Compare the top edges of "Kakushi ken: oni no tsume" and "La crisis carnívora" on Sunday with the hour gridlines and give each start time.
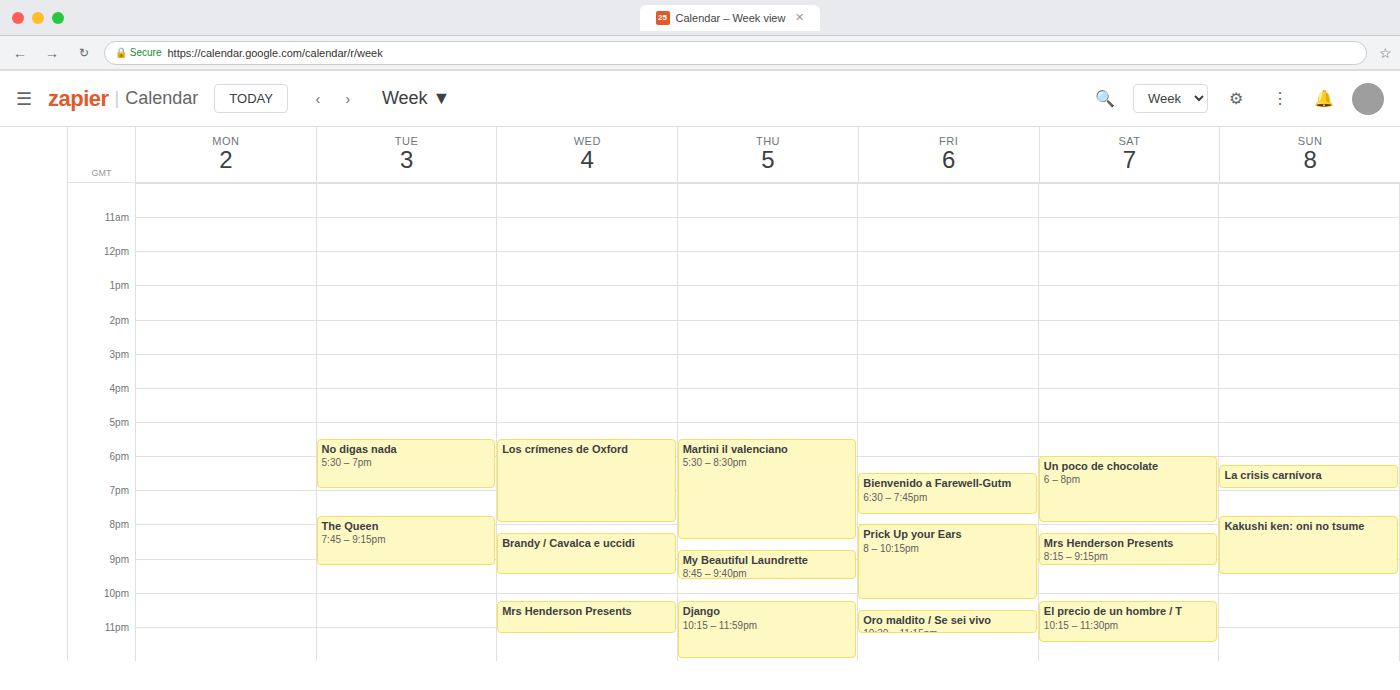
"Kakushi ken: oni no tsume": 7:45 PM, neither: three quarters of the way from the 7 PM line to the 8 PM line. "La crisis carnívora": 6:15 PM, neither: a quarter of the way from the 6 PM line to the 7 PM line.